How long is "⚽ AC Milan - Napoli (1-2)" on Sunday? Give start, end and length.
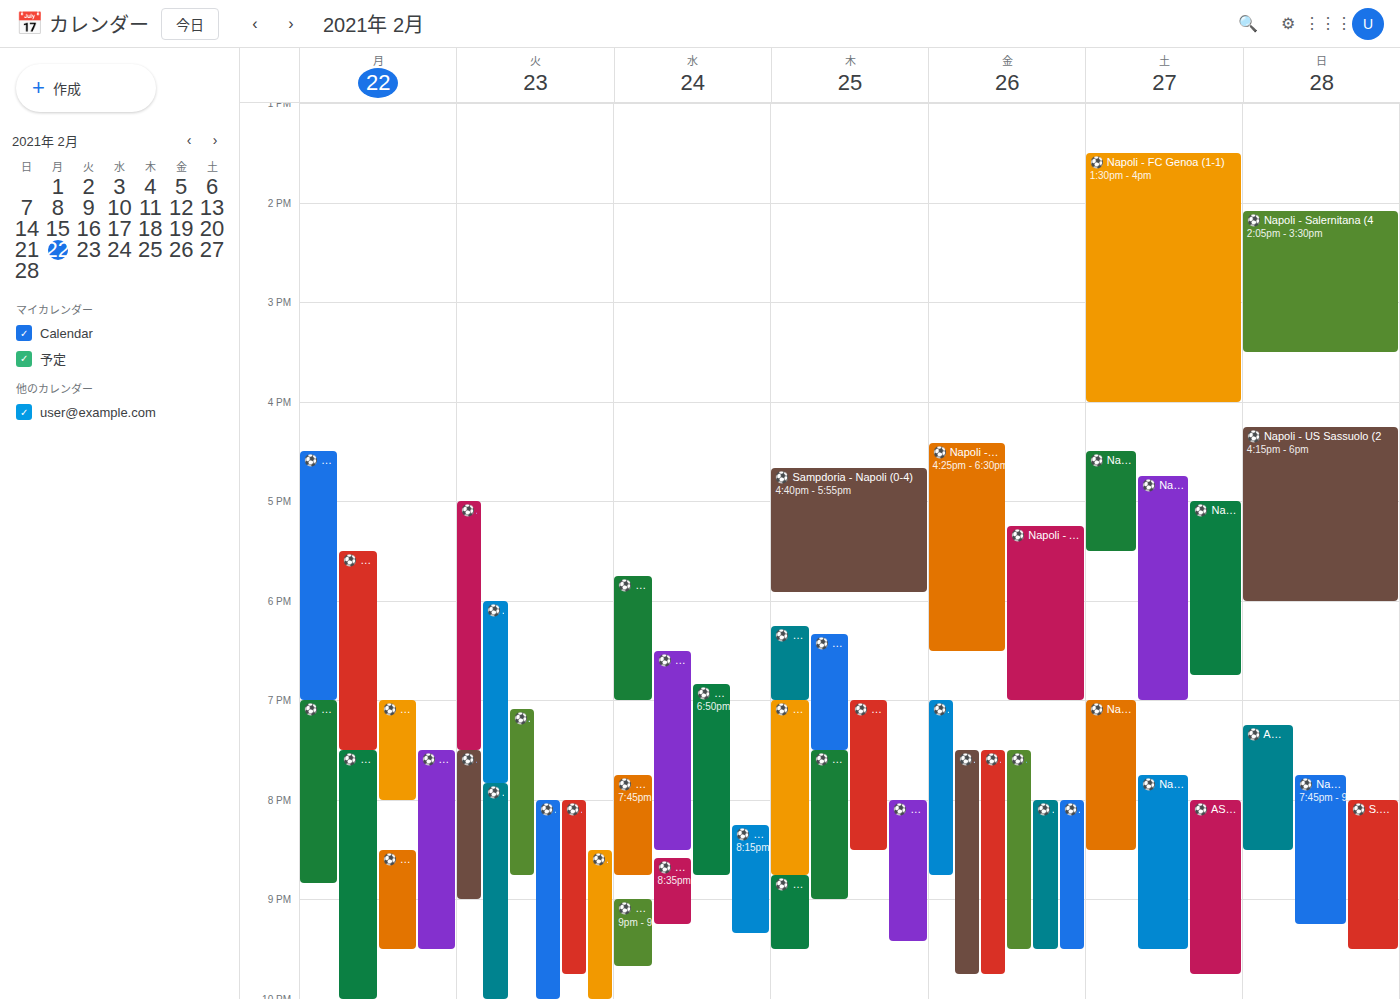
7:15 PM to 8:30 PM, 1 hour 15 minutes